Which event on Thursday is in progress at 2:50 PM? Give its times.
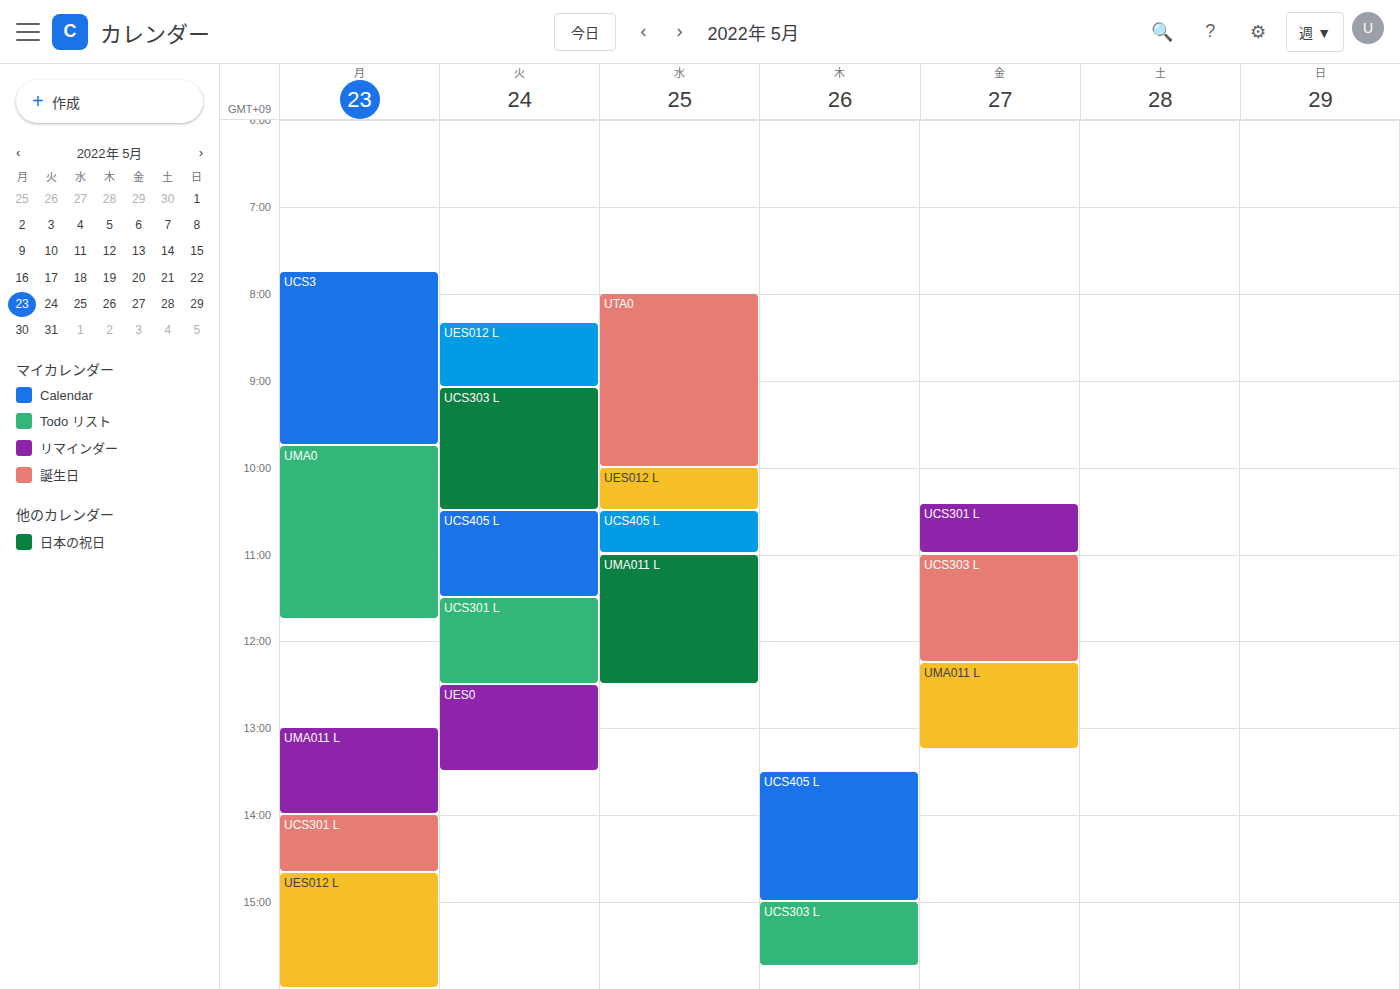
"UCS405 L", 1:30 PM to 3:00 PM